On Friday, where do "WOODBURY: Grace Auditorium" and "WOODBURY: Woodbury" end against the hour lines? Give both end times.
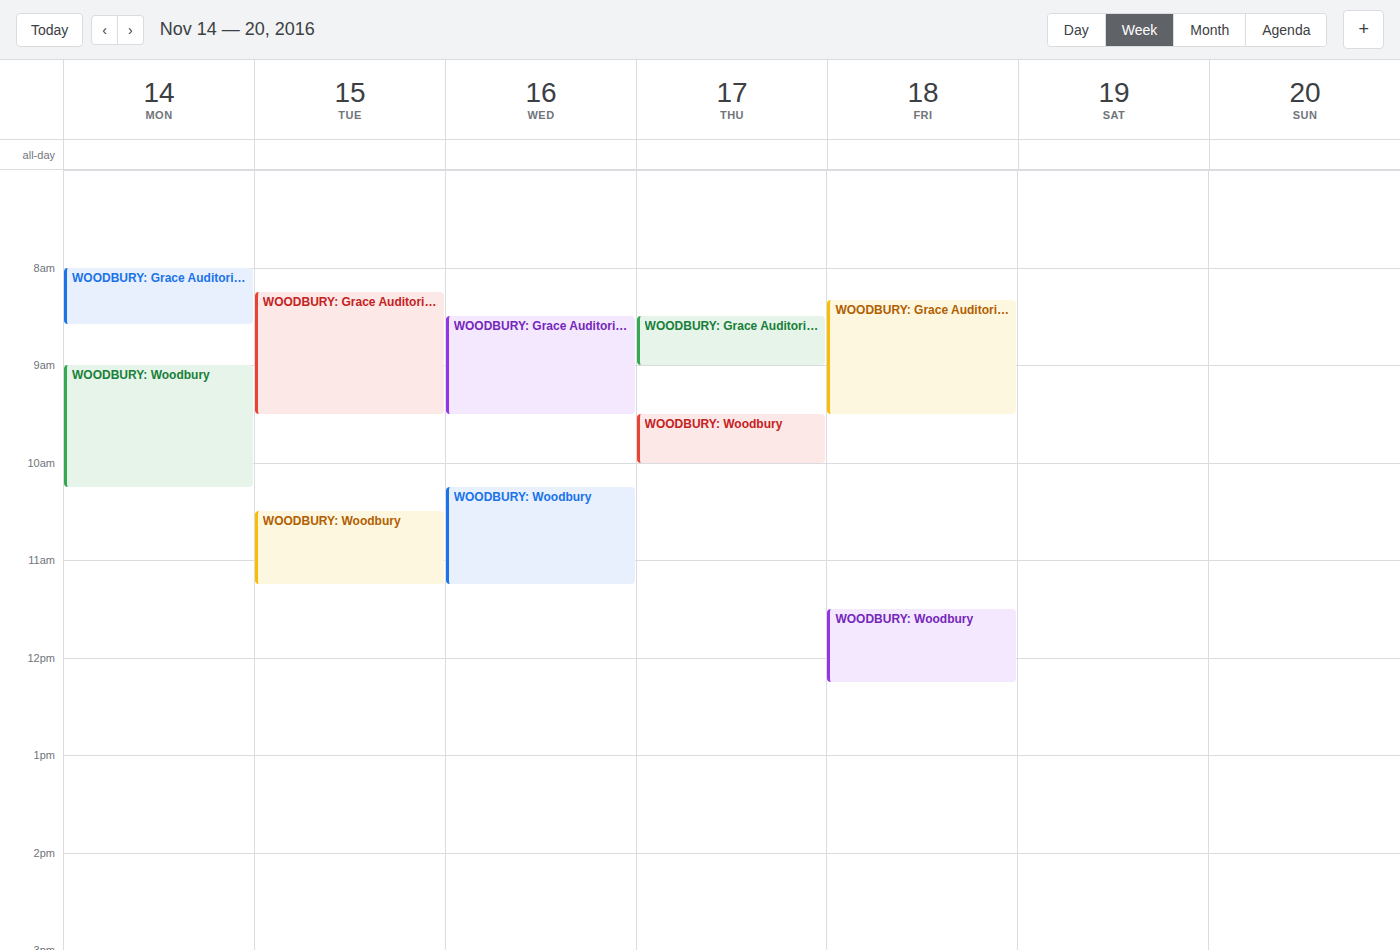
"WOODBURY: Grace Auditorium": 09:30, halfway between the 09:00 and 10:00 lines. "WOODBURY: Woodbury": 12:15, neither: a quarter of the way from the 12:00 line to the 13:00 line.